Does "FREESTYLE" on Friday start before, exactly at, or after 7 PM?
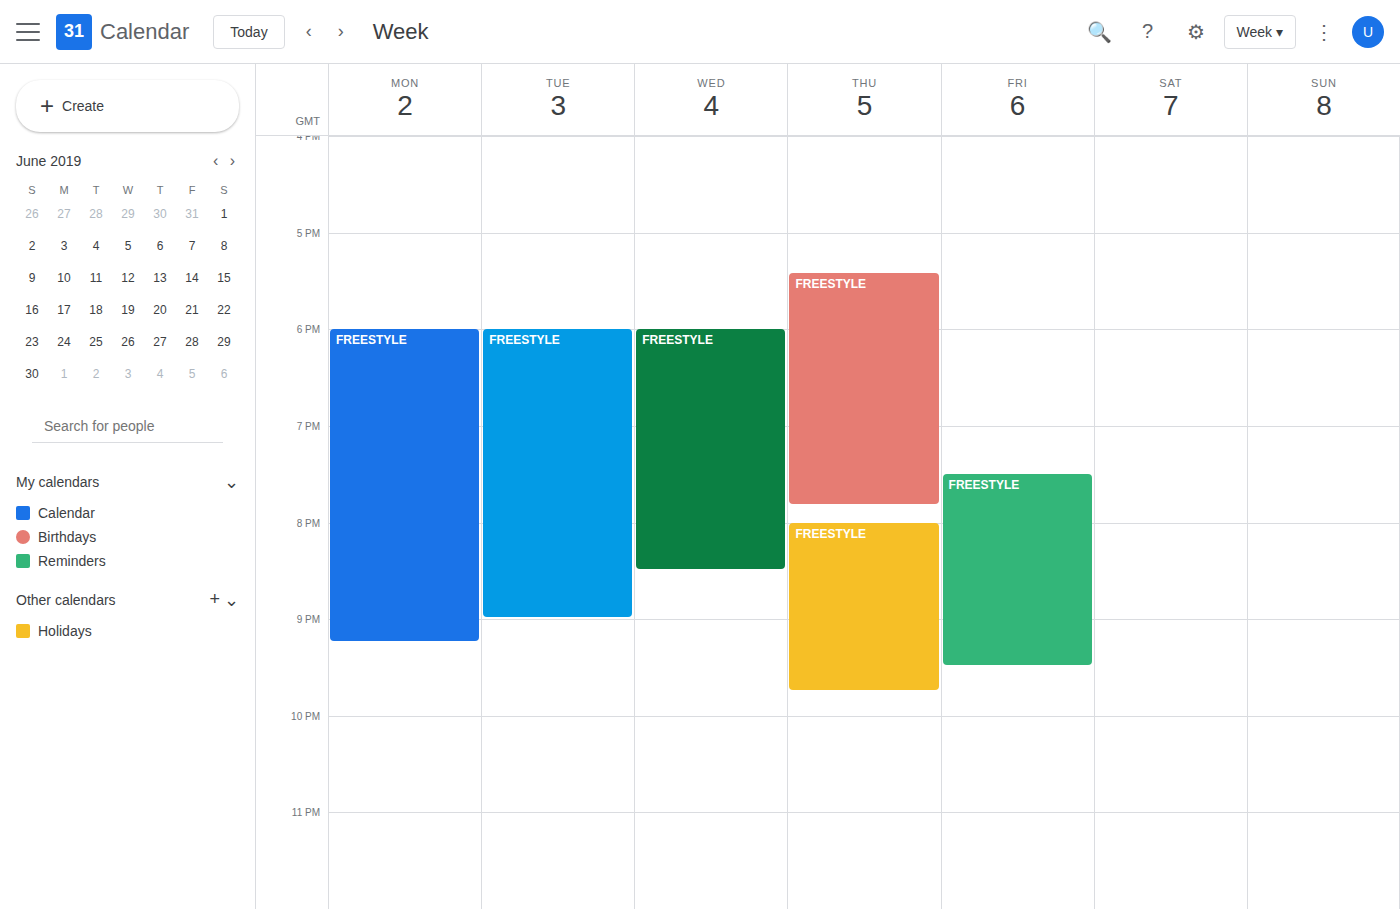
7:30 PM -- after 7 PM, 30 minutes below the 7 PM line.